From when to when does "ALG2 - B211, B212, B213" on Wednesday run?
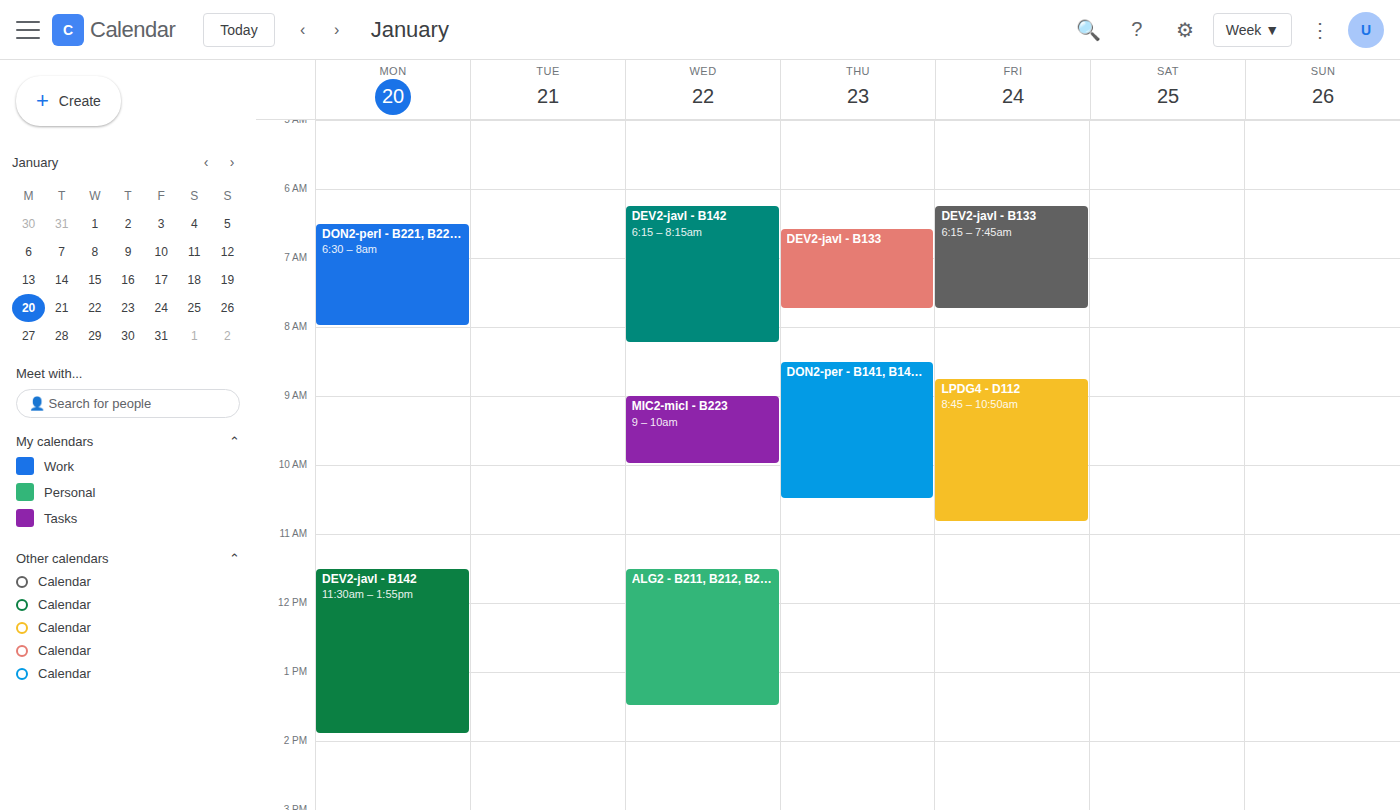
11:30 AM to 1:30 PM